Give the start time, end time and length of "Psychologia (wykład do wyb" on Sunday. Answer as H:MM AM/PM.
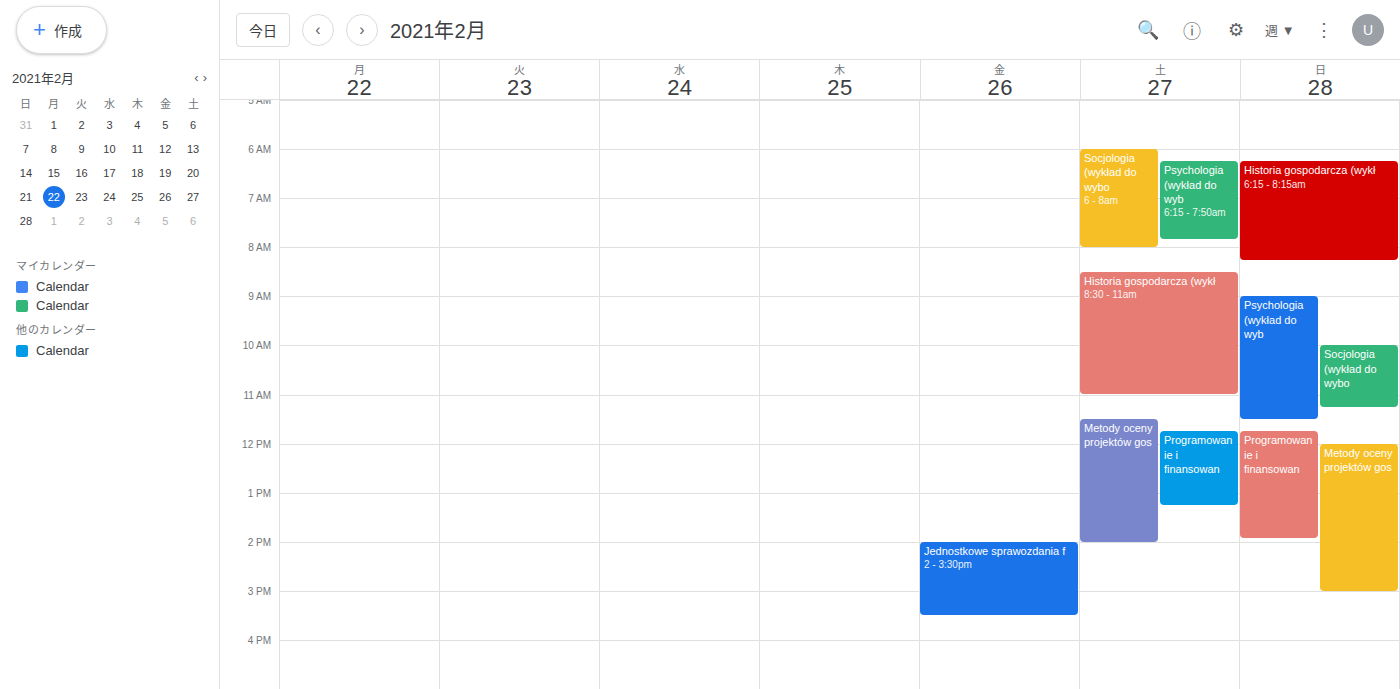
9:00 AM to 11:30 AM, 2 hours 30 minutes